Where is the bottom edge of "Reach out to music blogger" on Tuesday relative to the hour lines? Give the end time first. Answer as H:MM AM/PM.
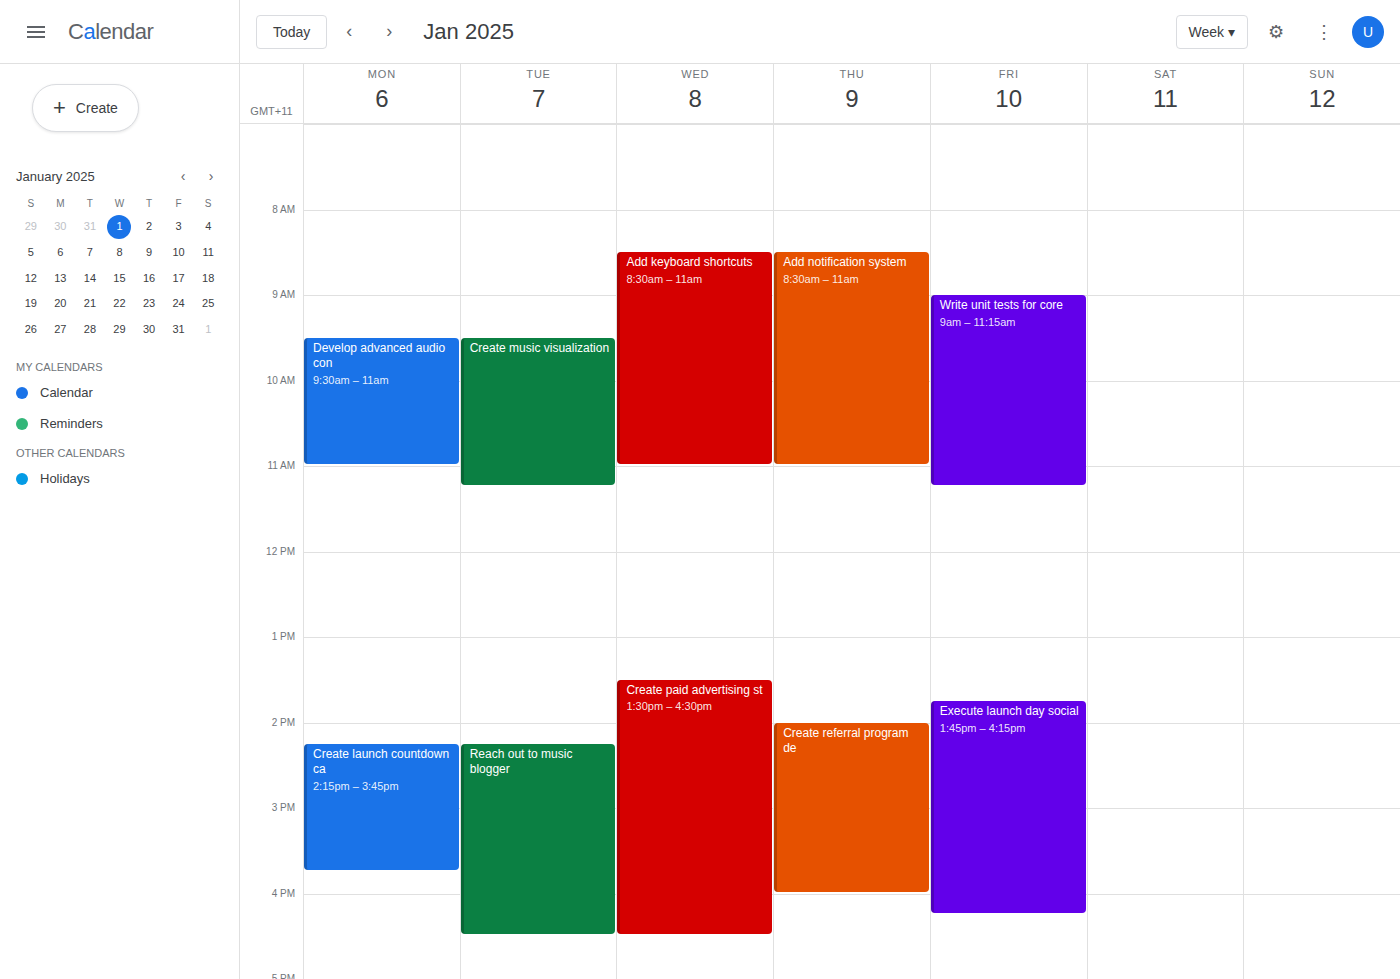
4:30 PM -- halfway between the 4 PM and 5 PM lines.